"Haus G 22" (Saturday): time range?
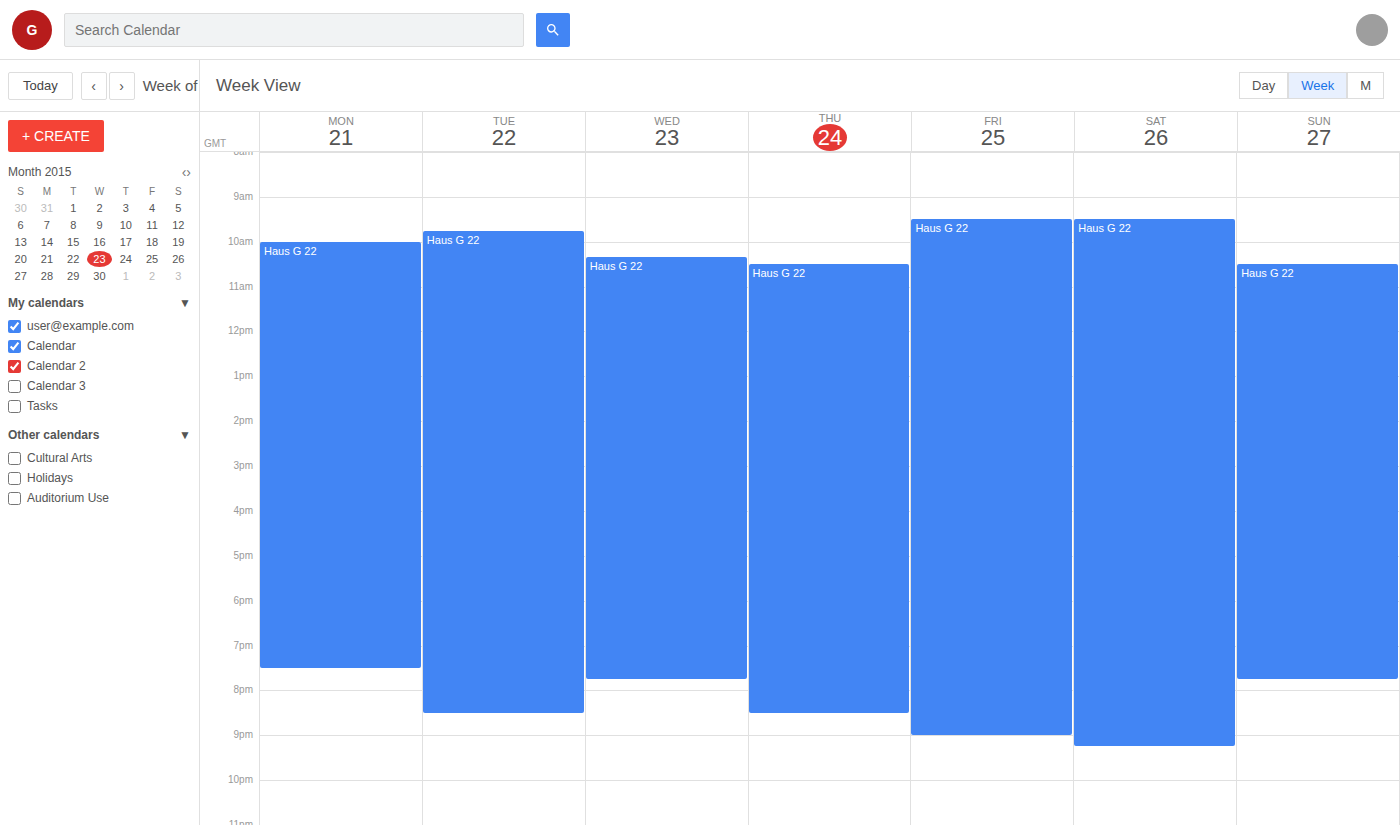
9:30 AM to 9:15 PM